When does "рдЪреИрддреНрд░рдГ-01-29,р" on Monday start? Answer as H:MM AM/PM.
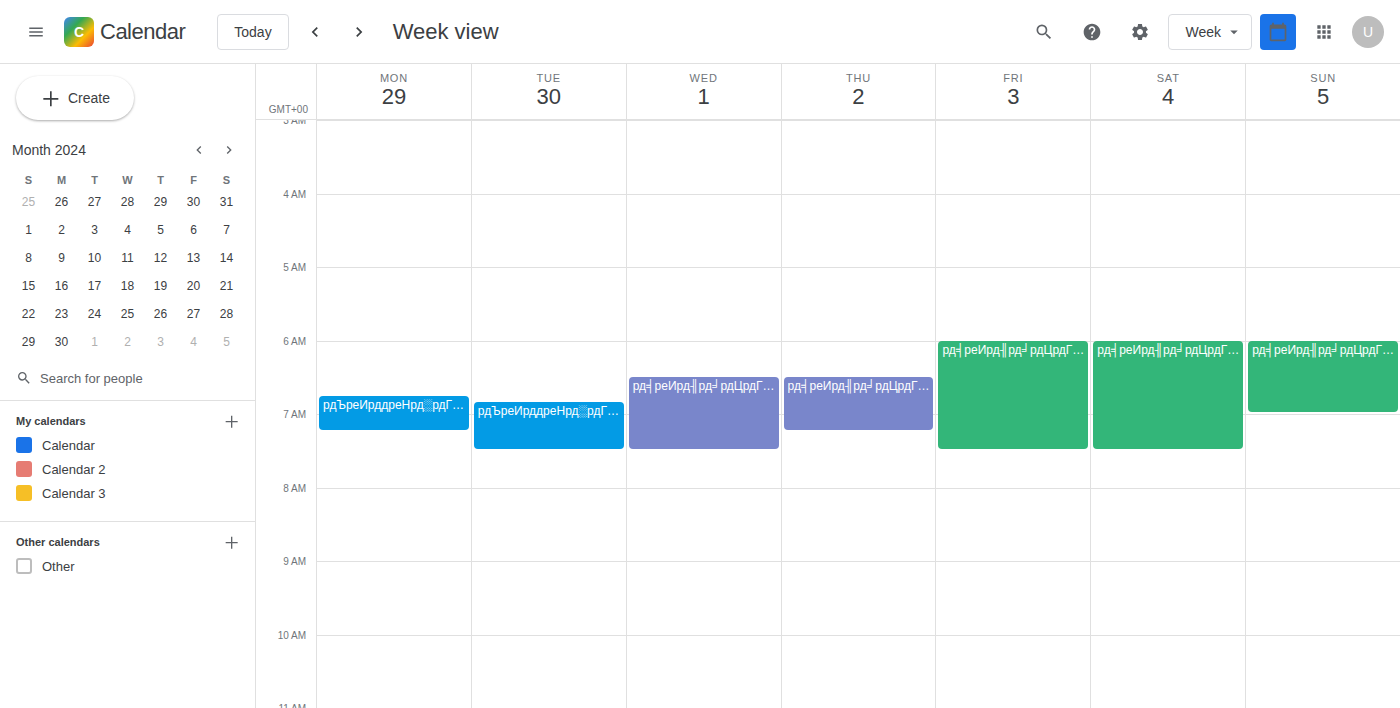
6:45 AM